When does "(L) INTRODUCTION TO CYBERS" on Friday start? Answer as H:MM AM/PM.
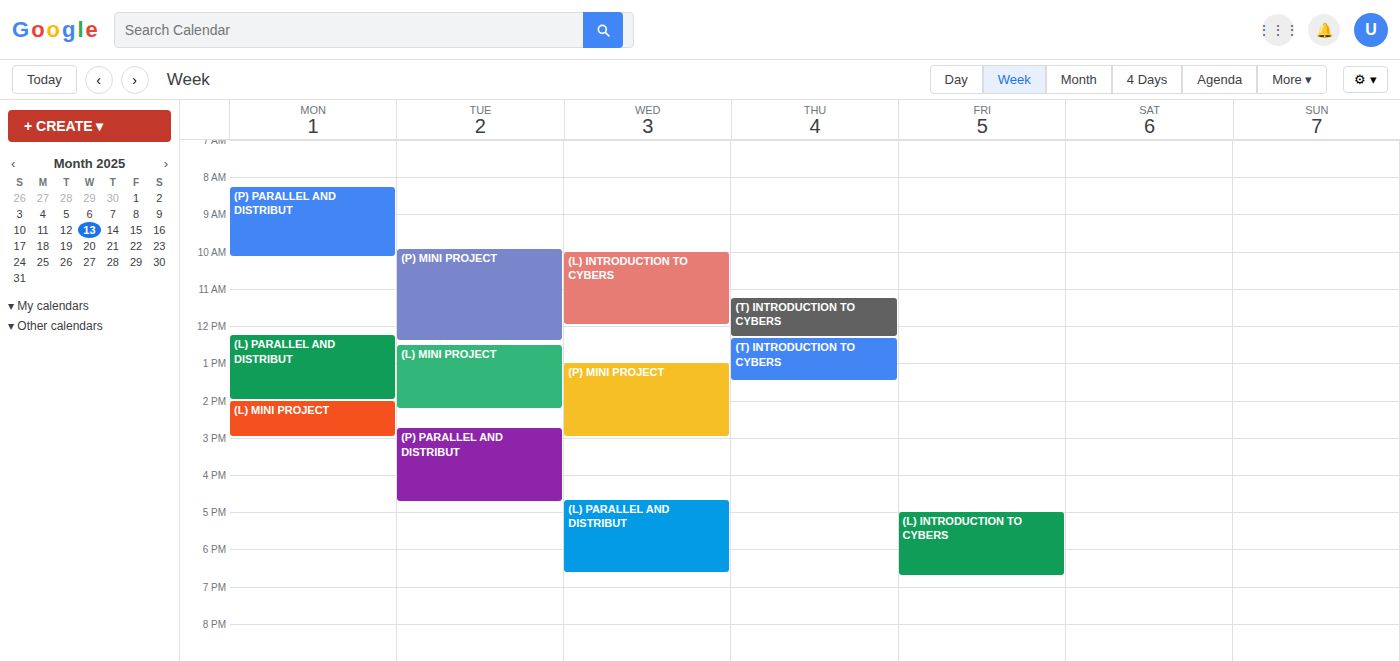
5:00 PM